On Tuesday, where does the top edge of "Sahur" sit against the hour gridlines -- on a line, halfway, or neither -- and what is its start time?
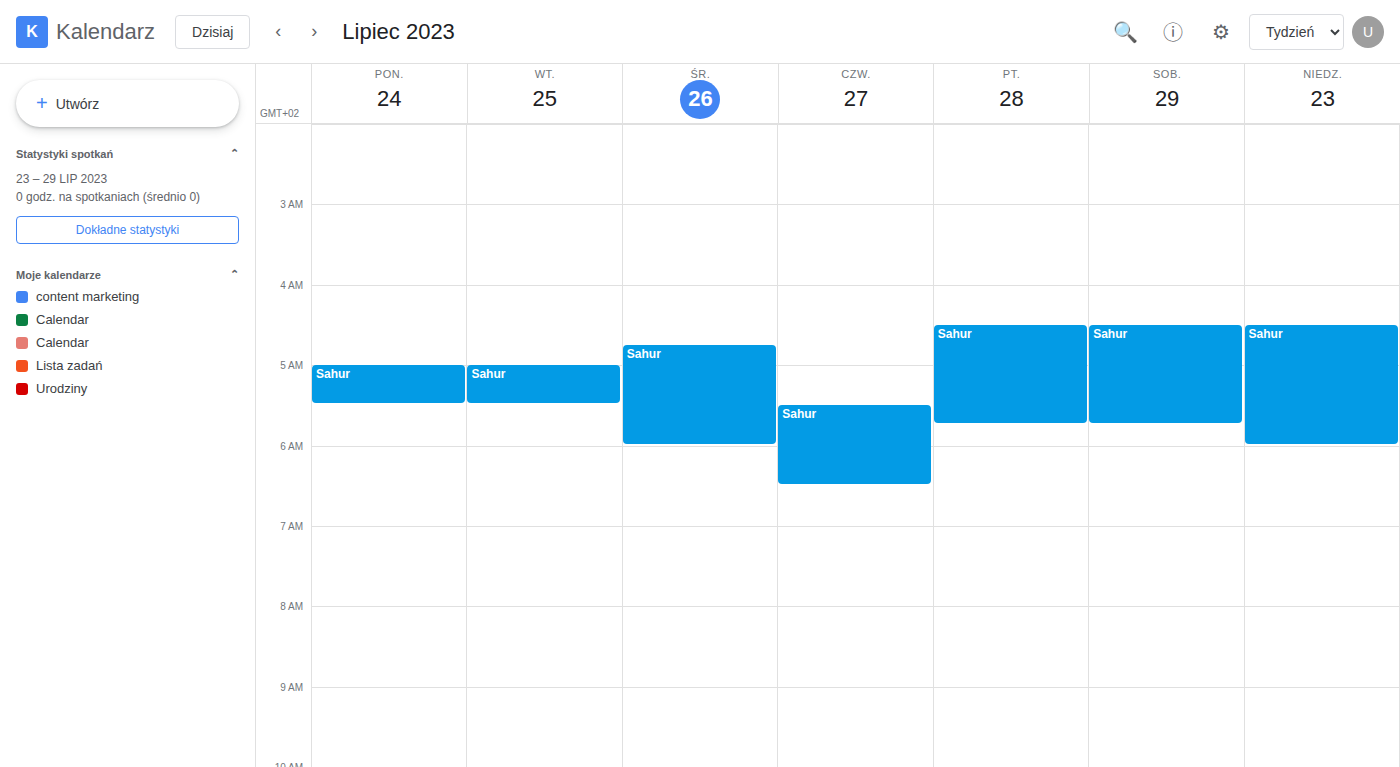
5:00 AM -- exactly on the 5 AM line.